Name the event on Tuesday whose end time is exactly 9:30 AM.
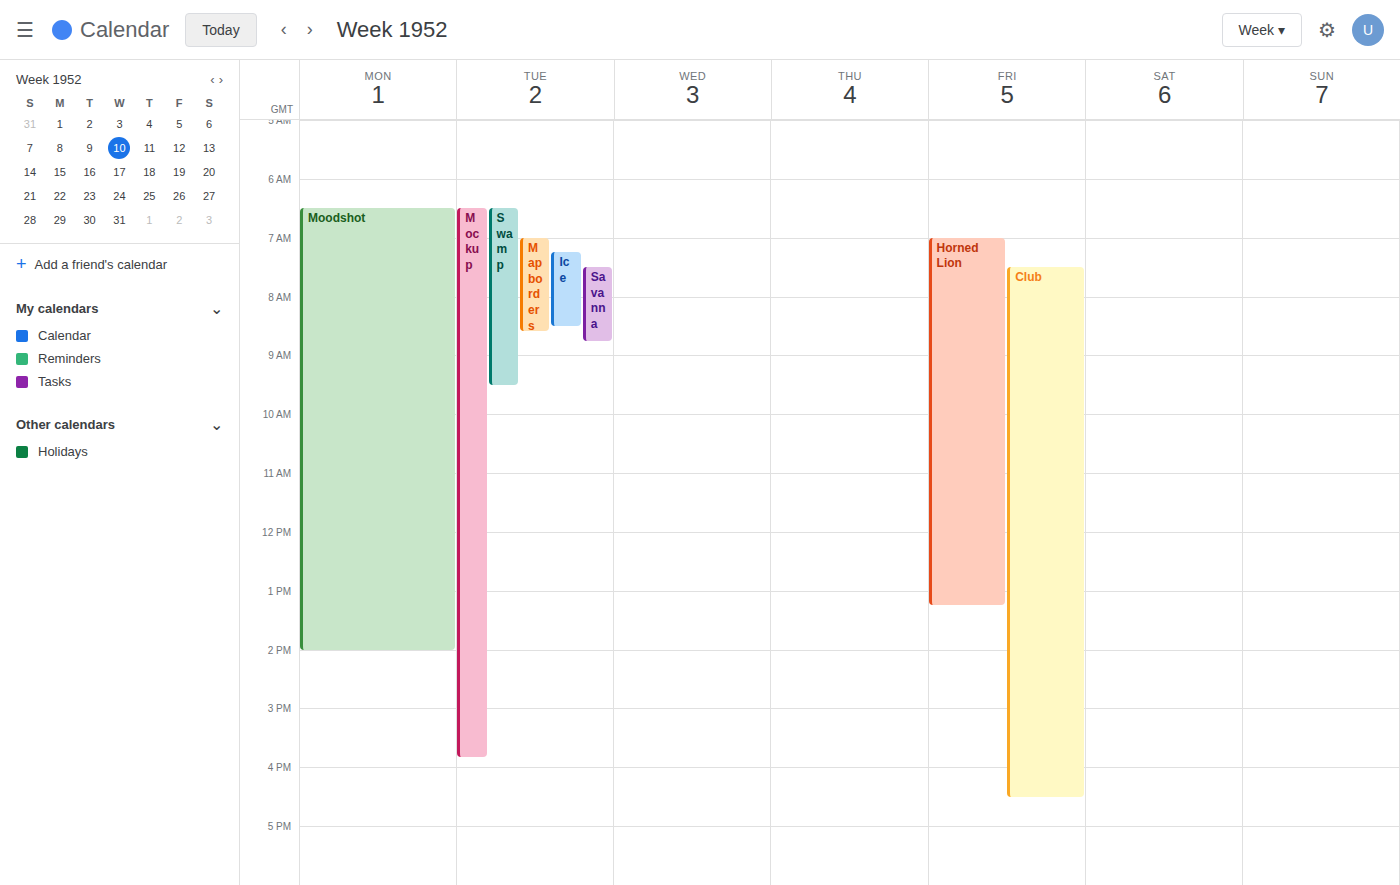
"Swamp"